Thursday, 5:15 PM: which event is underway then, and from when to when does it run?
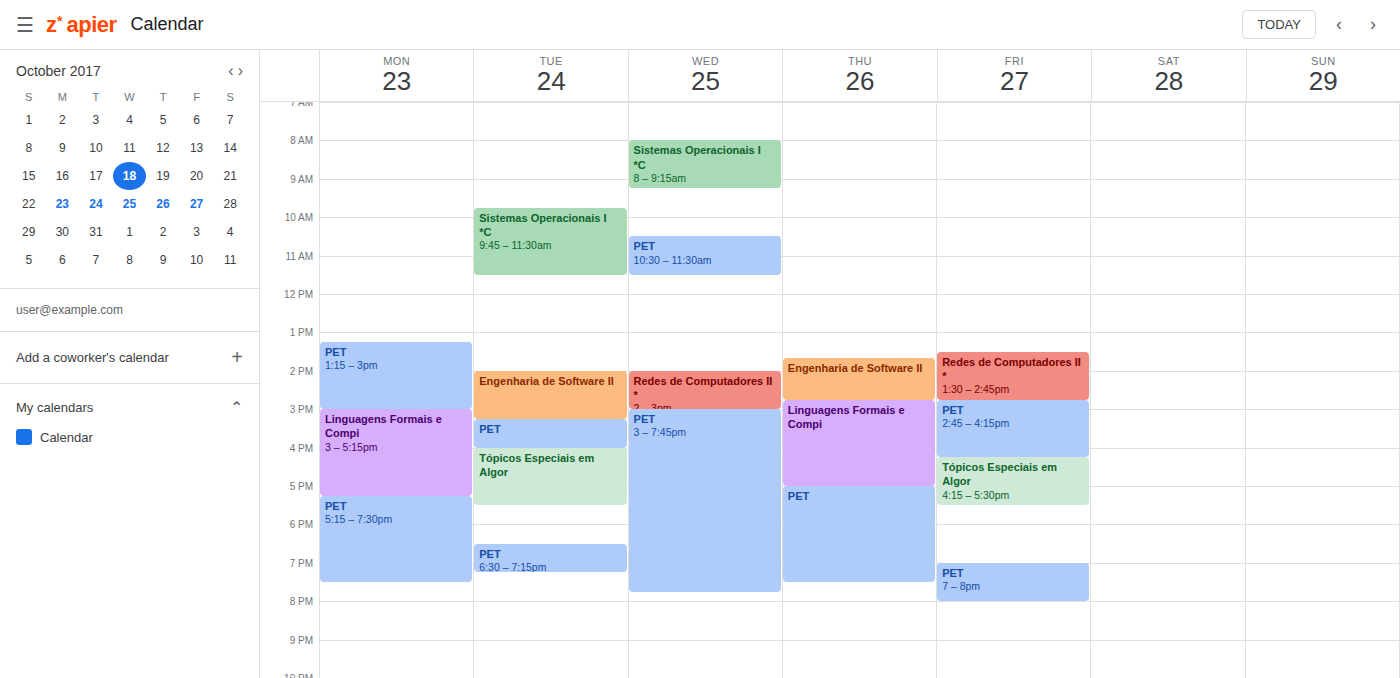
"PET", 5:00 PM to 7:30 PM